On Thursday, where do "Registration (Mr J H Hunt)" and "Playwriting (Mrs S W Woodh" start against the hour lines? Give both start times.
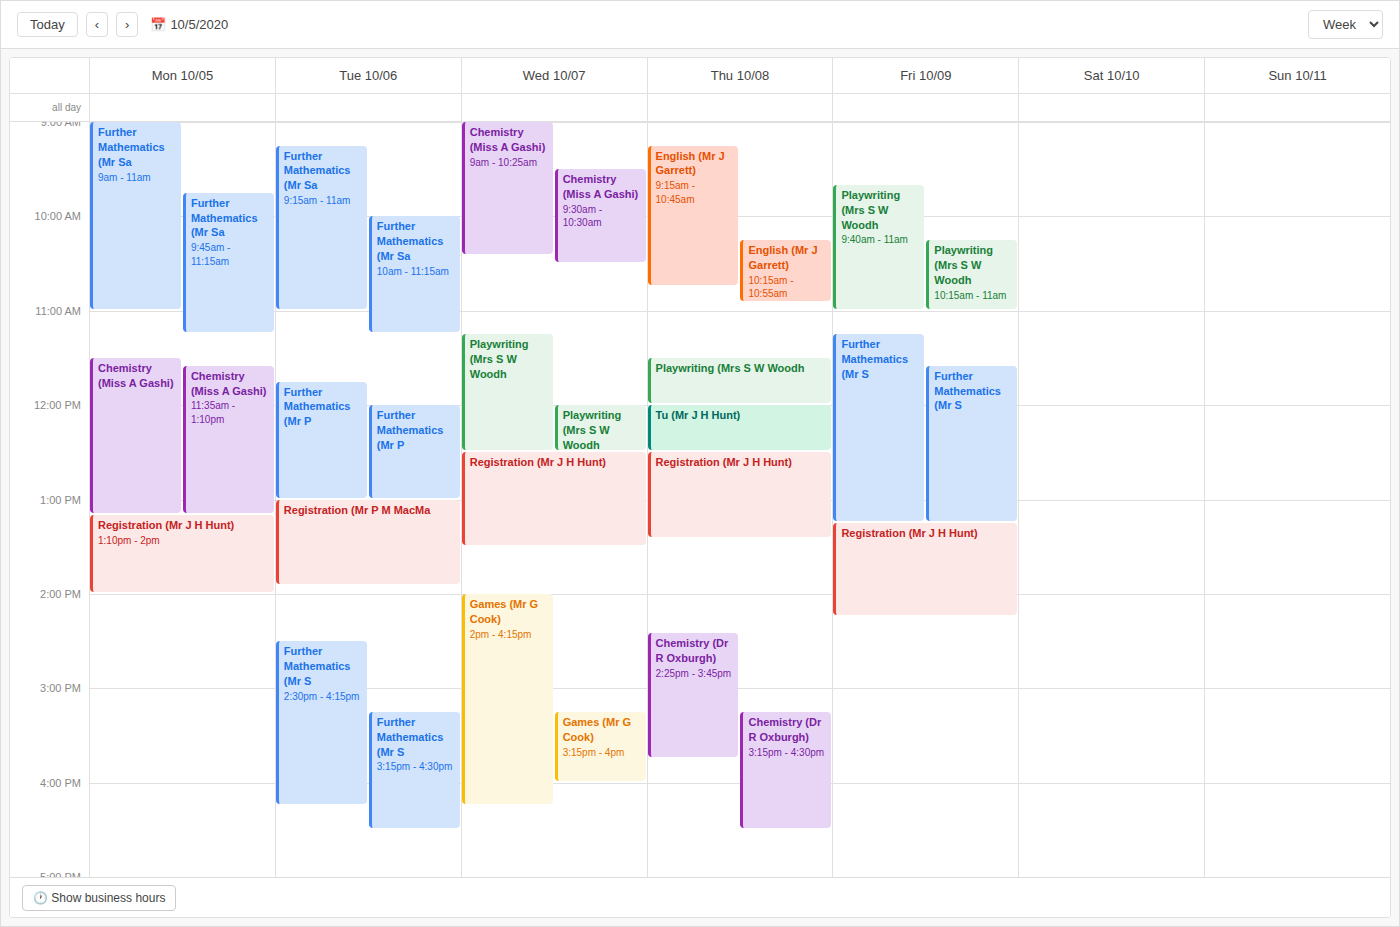
"Registration (Mr J H Hunt)": 12:30 PM, halfway between the 12 PM and 1 PM lines. "Playwriting (Mrs S W Woodh": 11:30 AM, halfway between the 11 AM and 12 PM lines.